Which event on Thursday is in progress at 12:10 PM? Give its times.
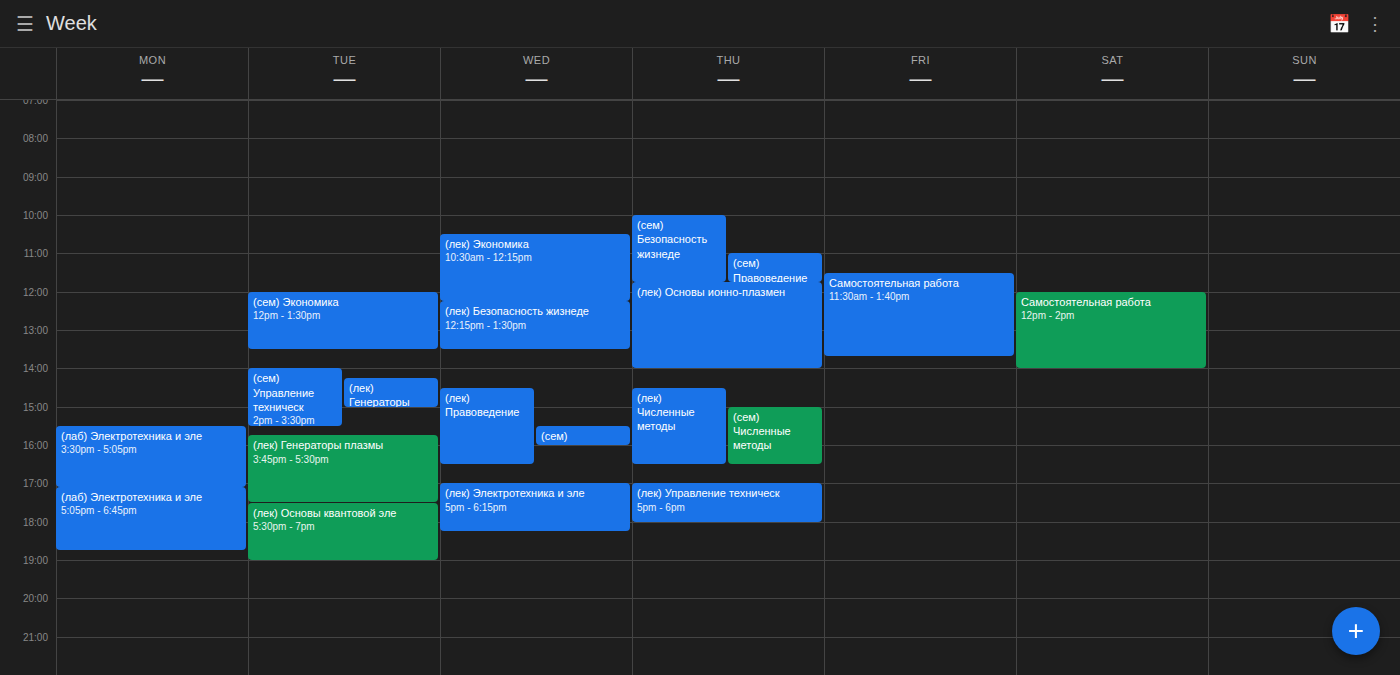
"(лек) Основы ионно-плазмен", 11:45 AM to 2:00 PM